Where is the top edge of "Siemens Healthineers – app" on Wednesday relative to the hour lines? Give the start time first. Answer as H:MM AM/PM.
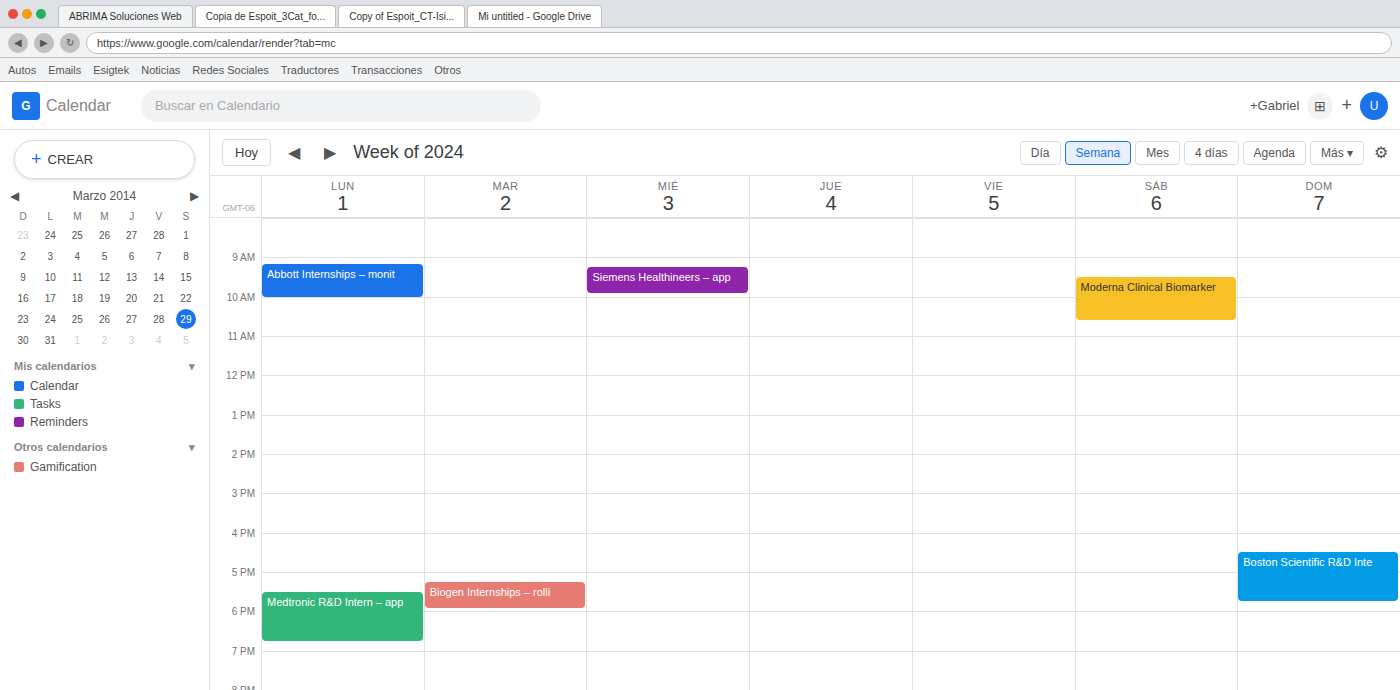
9:15 AM -- neither: a quarter of the way from the 9 AM line to the 10 AM line.